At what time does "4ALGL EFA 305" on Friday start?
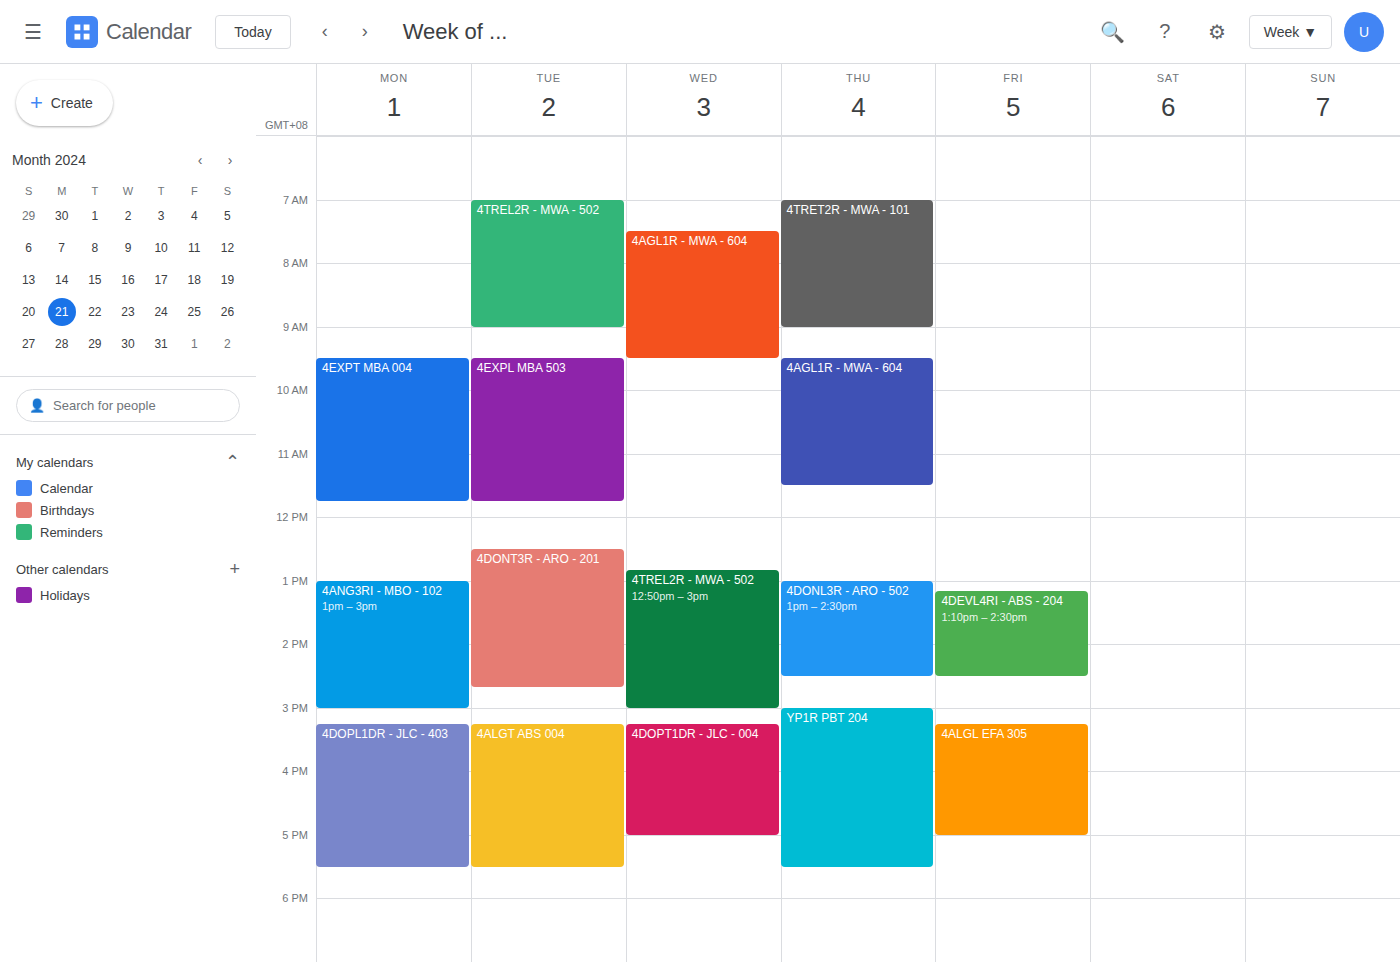
3:15 PM